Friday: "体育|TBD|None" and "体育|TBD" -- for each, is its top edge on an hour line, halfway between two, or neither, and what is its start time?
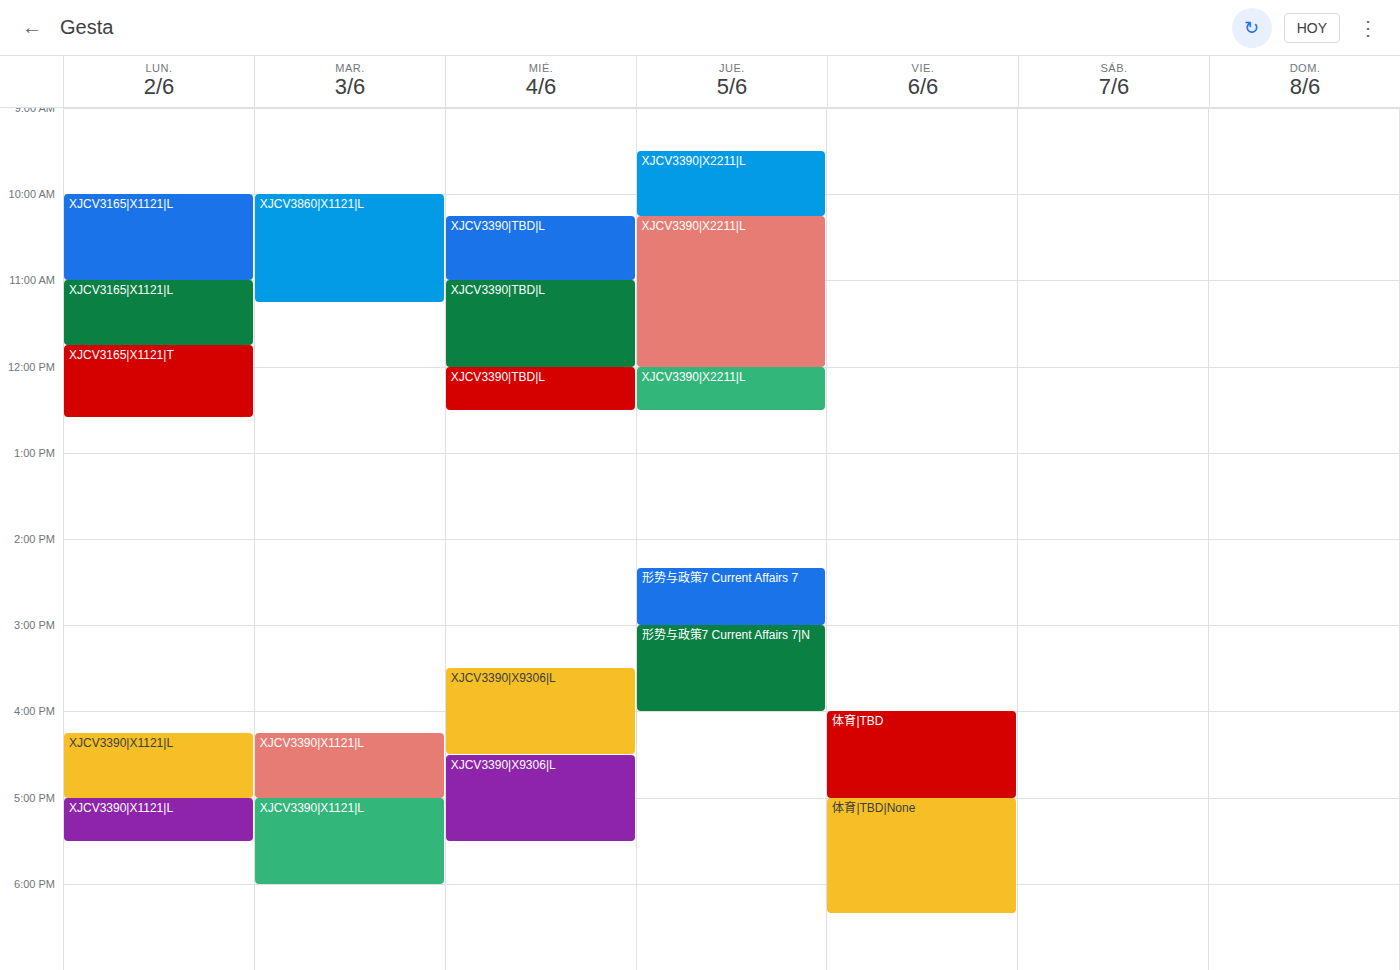
"体育|TBD|None": 5:00 PM, exactly on the 5 PM line. "体育|TBD": 4:00 PM, exactly on the 4 PM line.